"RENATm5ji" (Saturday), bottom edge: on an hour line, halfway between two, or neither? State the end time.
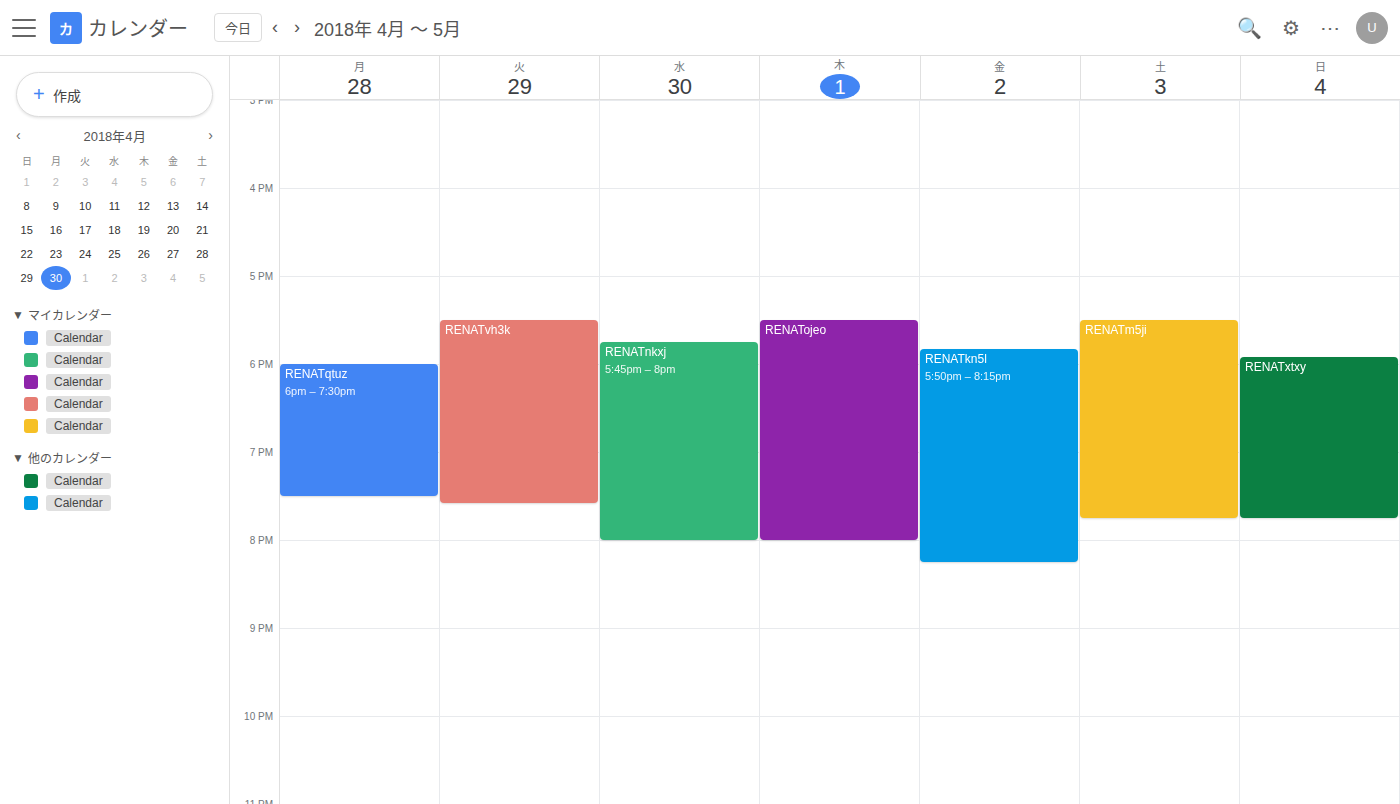
7:45 PM -- neither: three quarters of the way from the 7 PM line to the 8 PM line.